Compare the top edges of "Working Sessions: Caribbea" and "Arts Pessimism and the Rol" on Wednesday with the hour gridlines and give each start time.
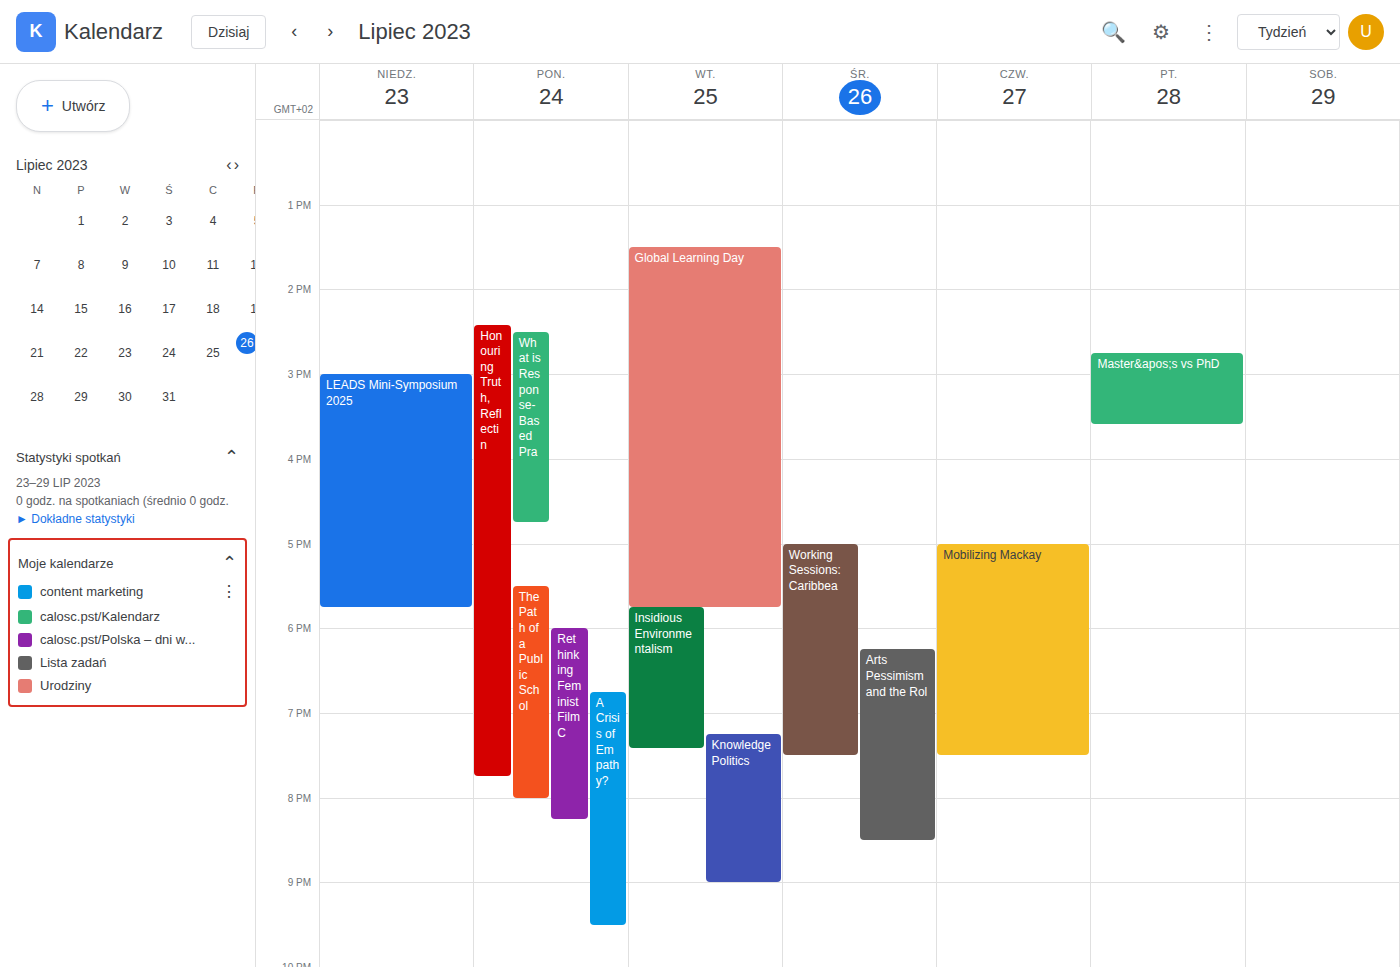
"Working Sessions: Caribbea": 17:00, exactly on the 17:00 line. "Arts Pessimism and the Rol": 18:15, neither: a quarter of the way from the 18:00 line to the 19:00 line.